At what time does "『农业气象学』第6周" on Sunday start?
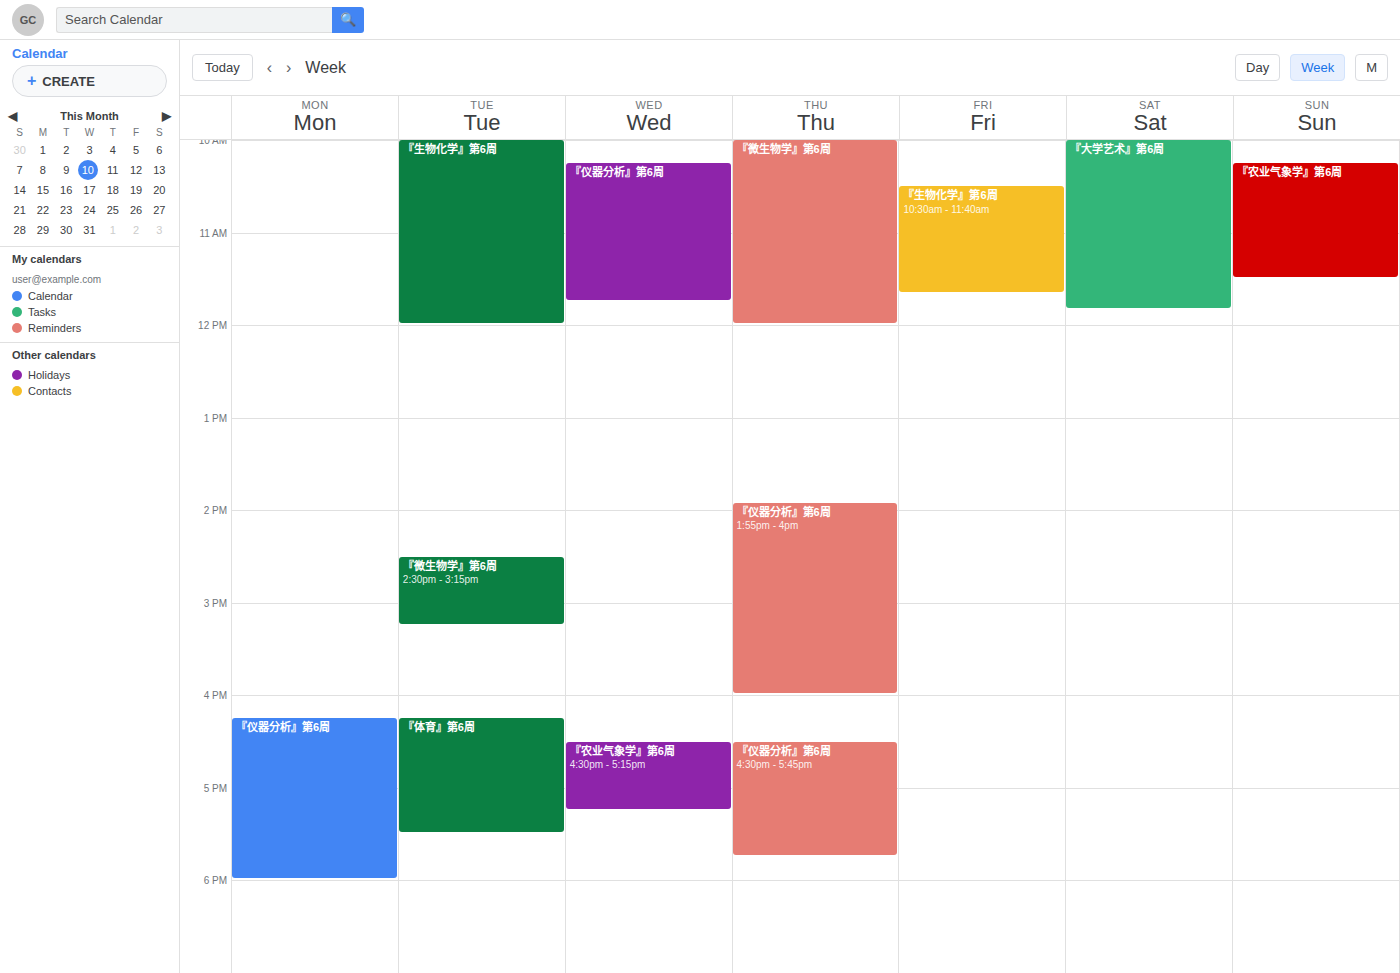
10:15